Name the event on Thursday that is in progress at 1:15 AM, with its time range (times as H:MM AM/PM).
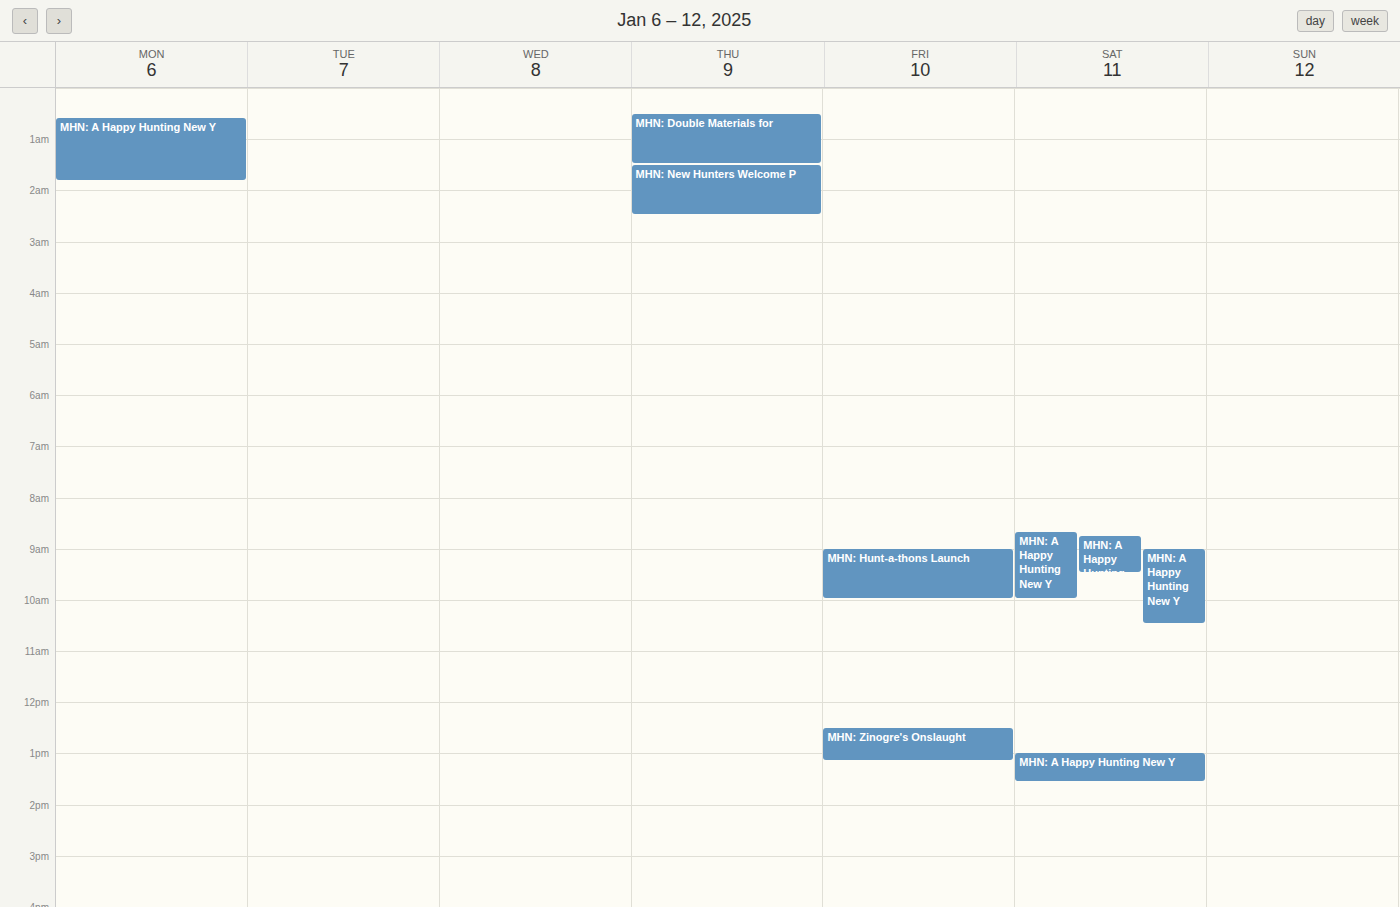
"MHN: Double Materials for", 12:30 AM to 1:30 AM